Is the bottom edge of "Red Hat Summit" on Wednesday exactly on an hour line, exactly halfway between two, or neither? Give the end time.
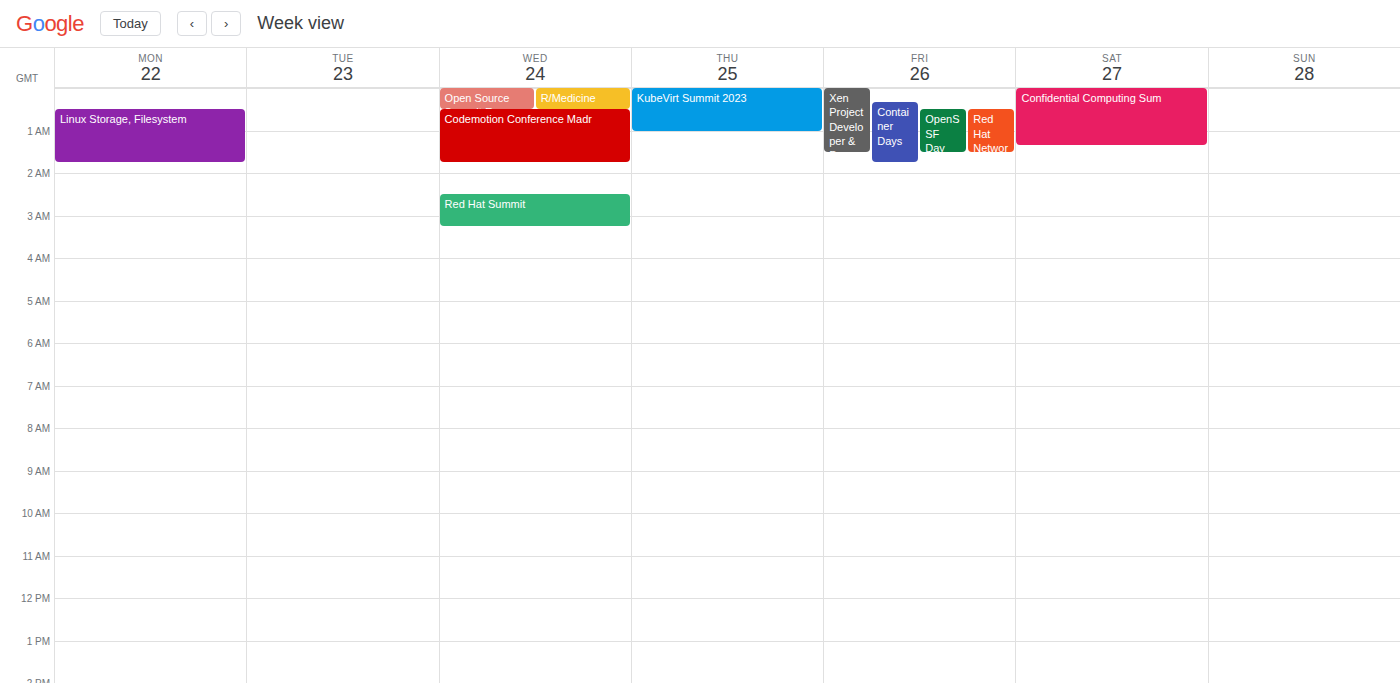
03:15 -- neither: a quarter of the way from the 03:00 line to the 04:00 line.